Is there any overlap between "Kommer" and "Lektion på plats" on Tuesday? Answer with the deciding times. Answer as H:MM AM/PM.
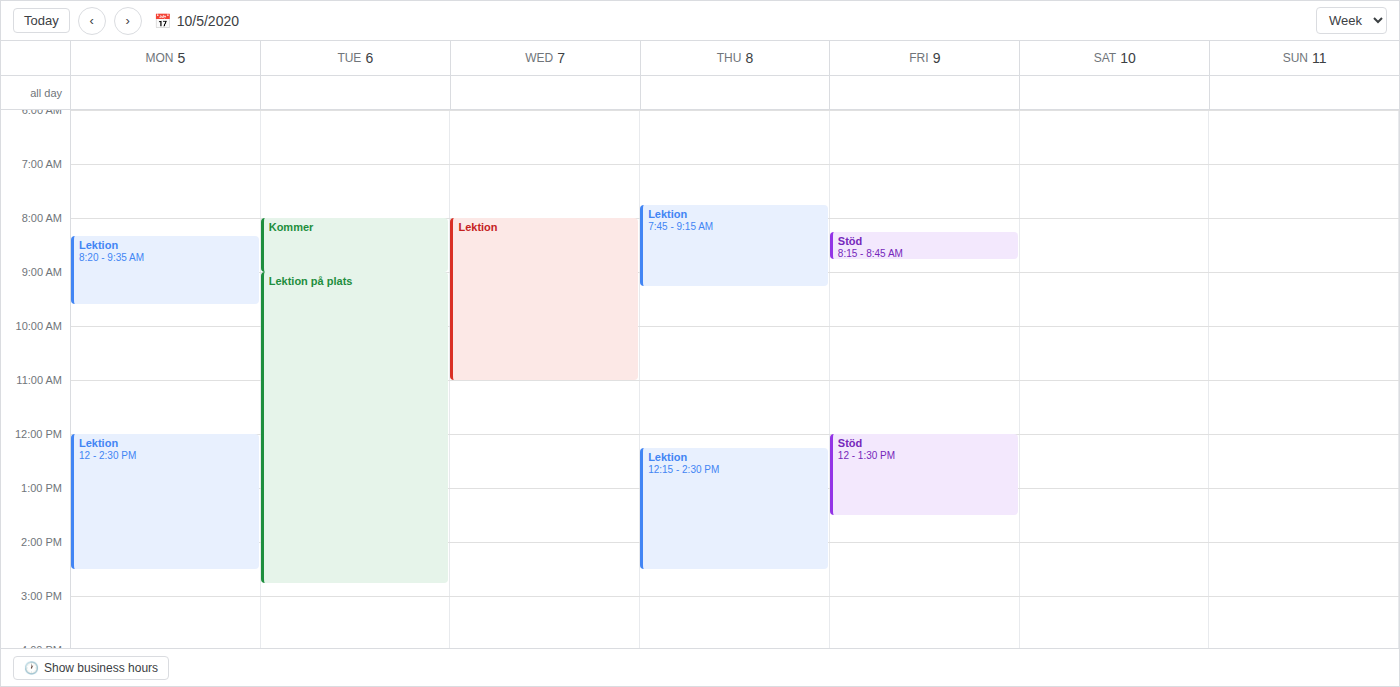
"Kommer" ends at 9:00 AM, exactly when "Lektion på plats" starts -- they touch but do not overlap.